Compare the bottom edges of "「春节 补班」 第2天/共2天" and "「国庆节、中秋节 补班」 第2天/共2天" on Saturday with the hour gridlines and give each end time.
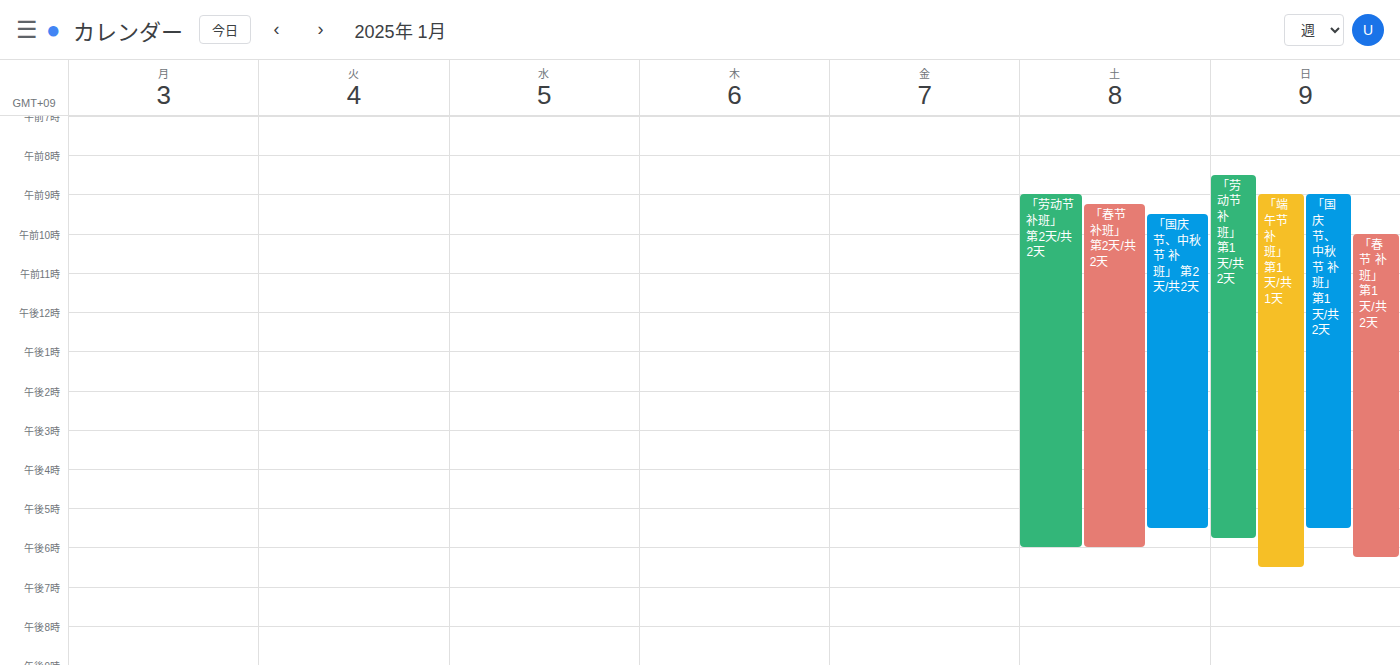
"「春节 补班」 第2天/共2天": 6:00 PM, exactly on the 6 PM line. "「国庆节、中秋节 补班」 第2天/共2天": 5:30 PM, halfway between the 5 PM and 6 PM lines.